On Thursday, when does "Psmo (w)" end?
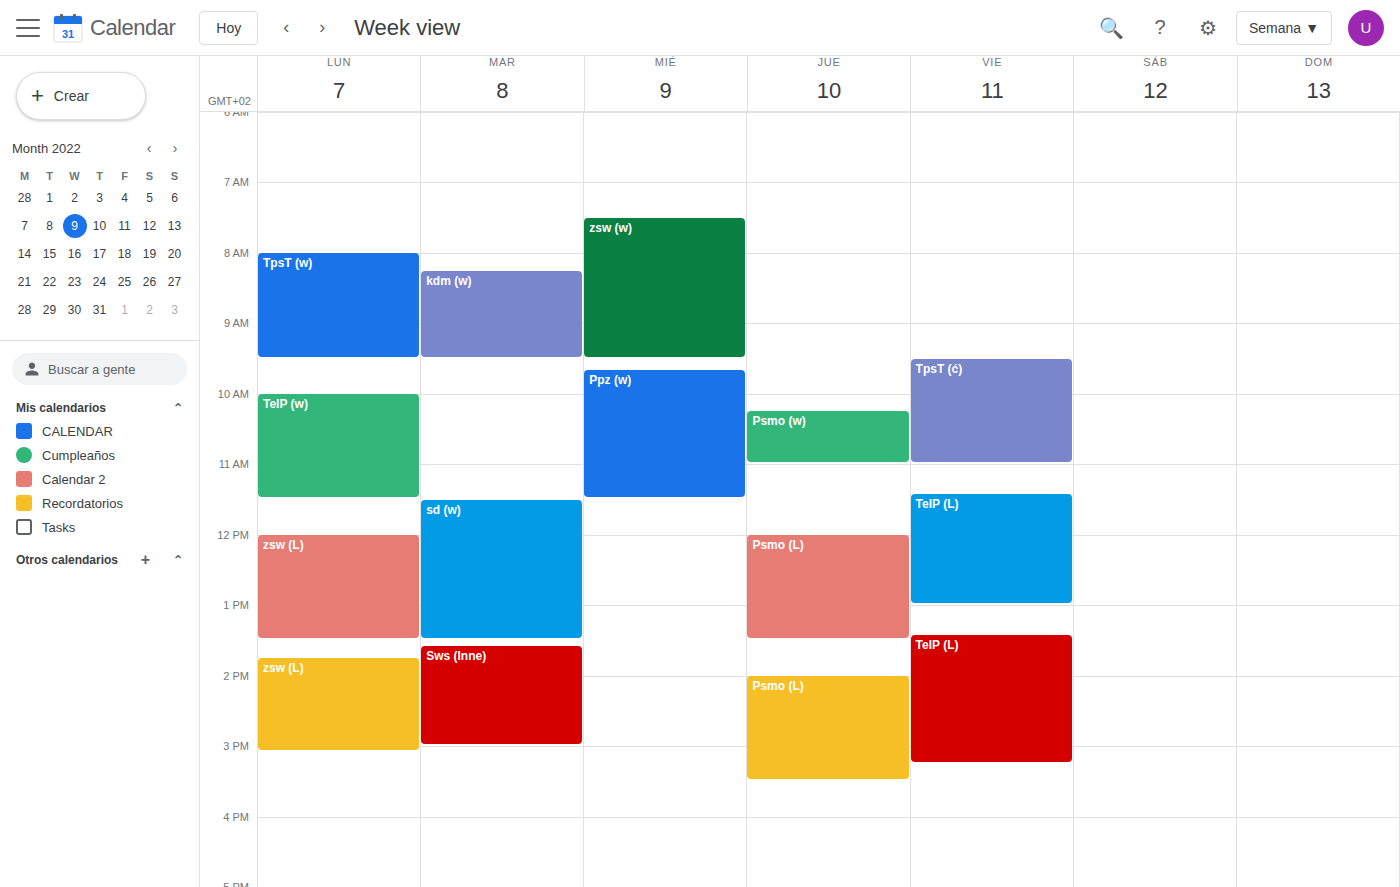
11:00 AM